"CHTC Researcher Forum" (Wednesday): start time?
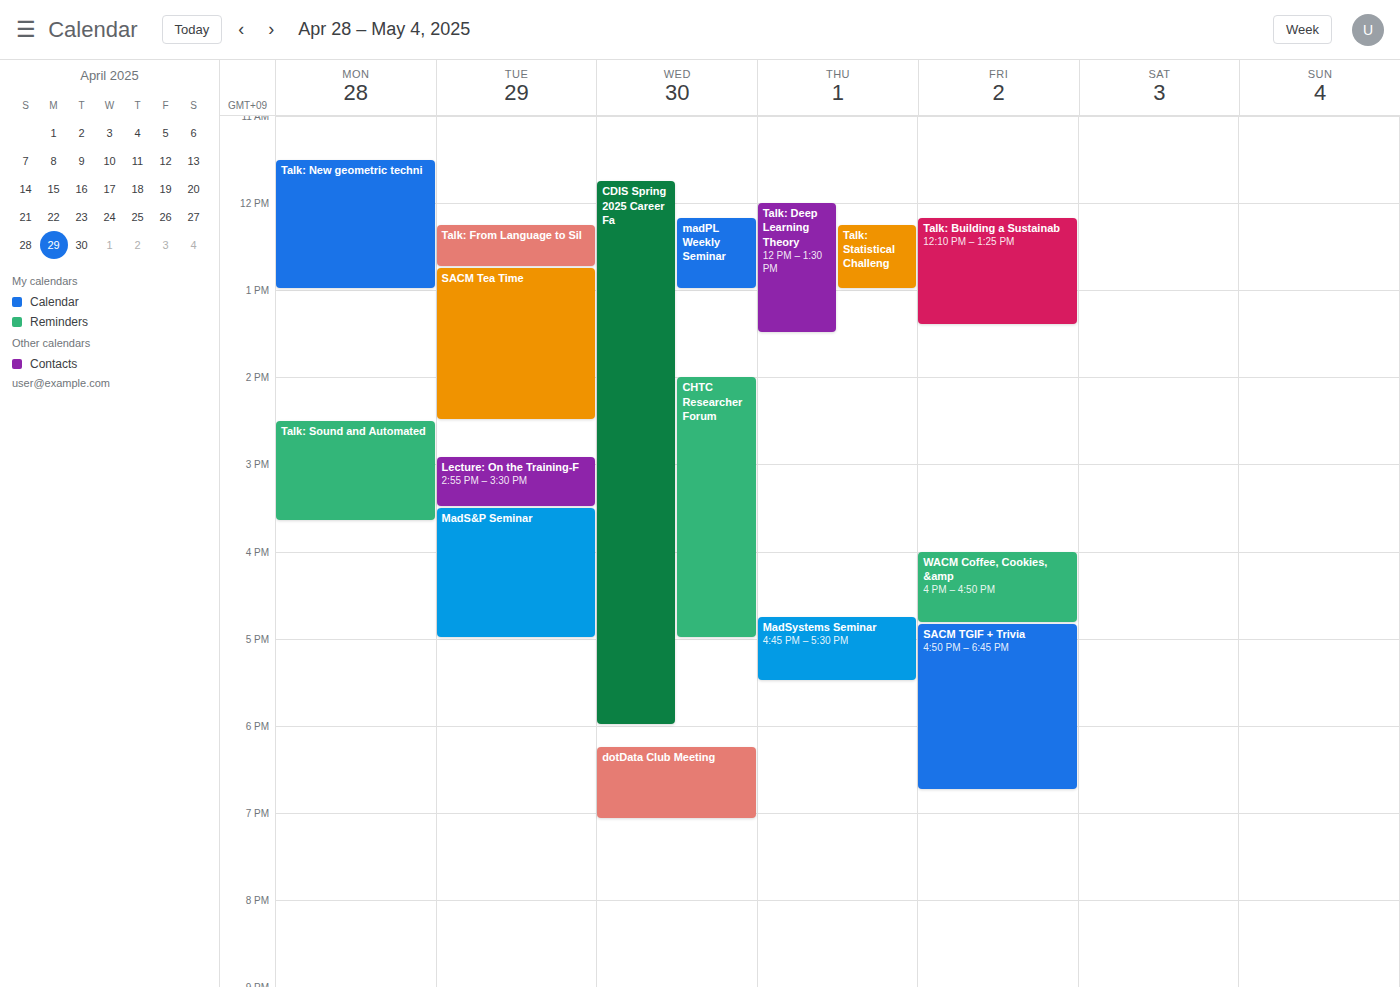
14:00